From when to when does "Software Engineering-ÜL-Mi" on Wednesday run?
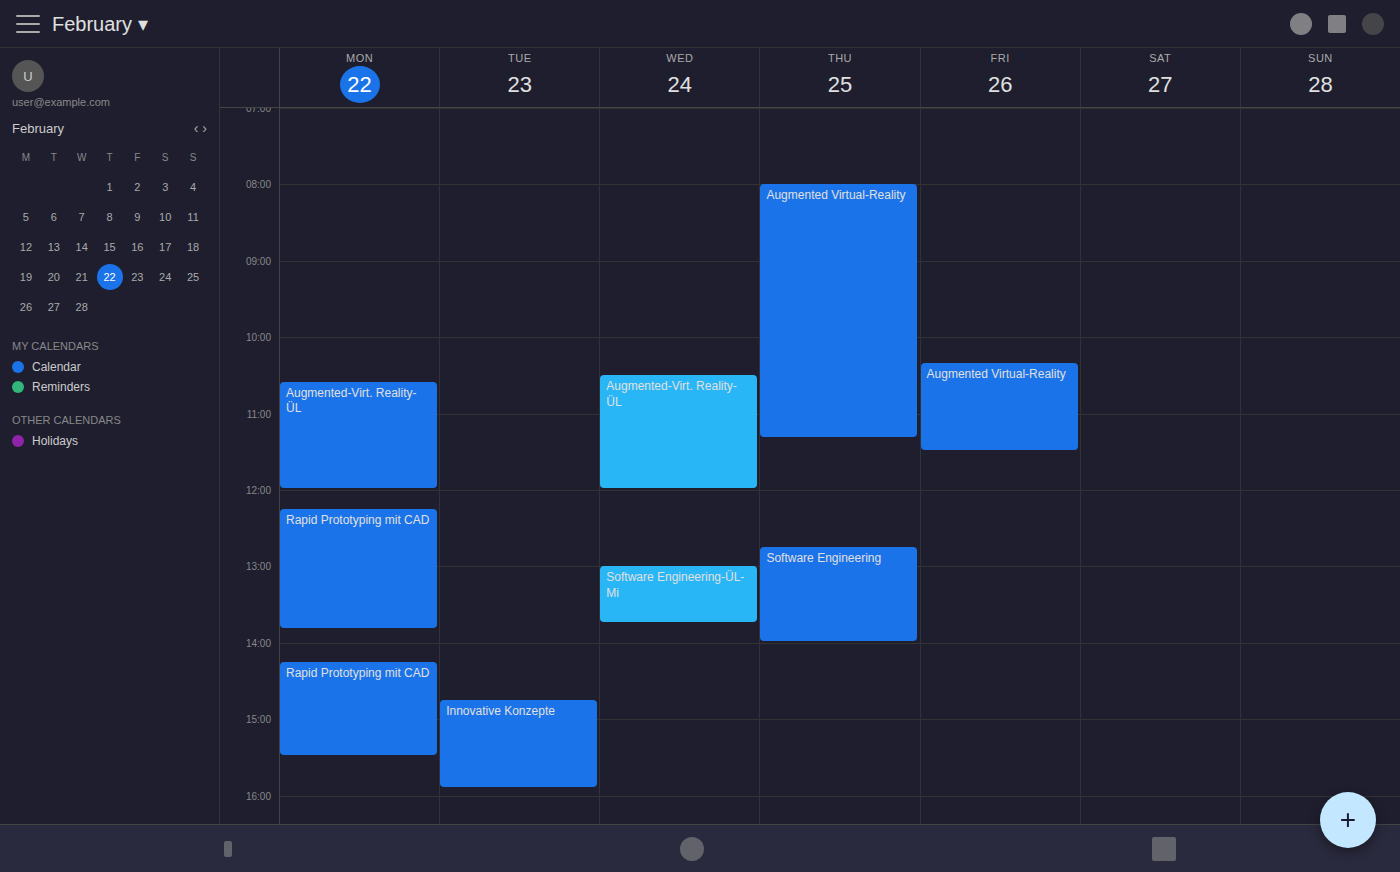
1:00 PM to 1:45 PM